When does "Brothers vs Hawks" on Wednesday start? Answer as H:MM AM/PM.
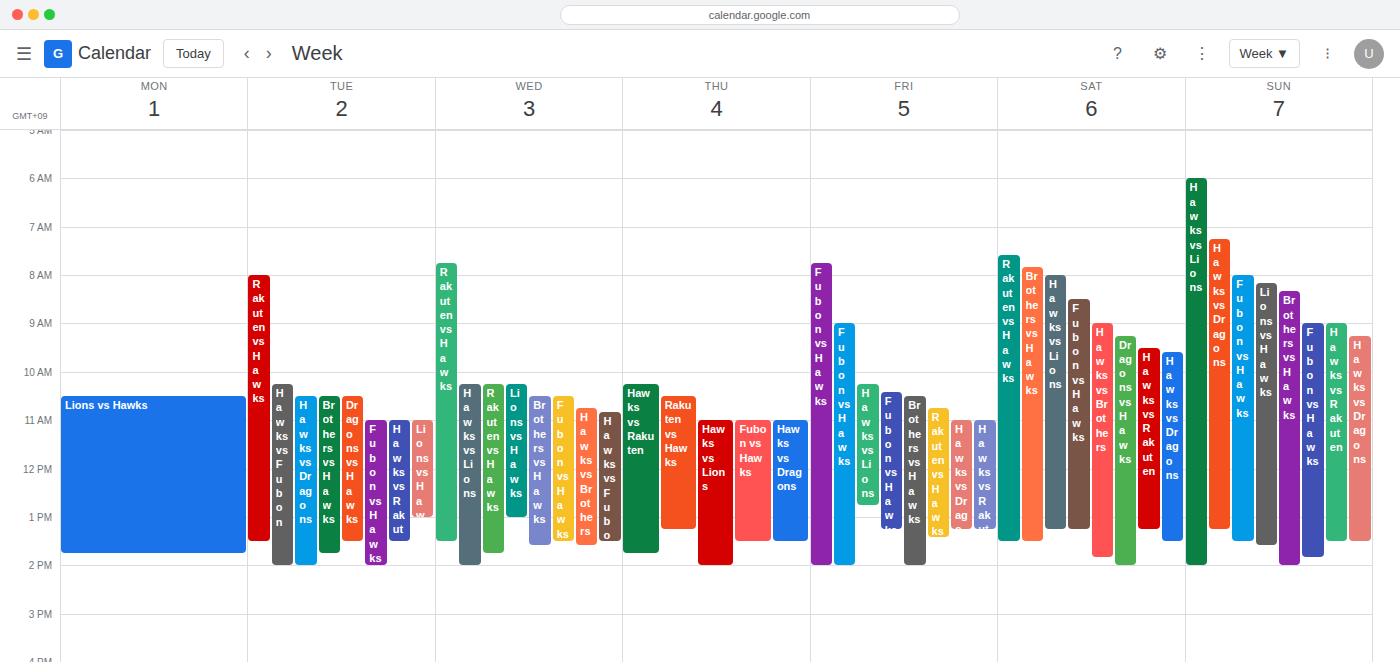
10:30 AM